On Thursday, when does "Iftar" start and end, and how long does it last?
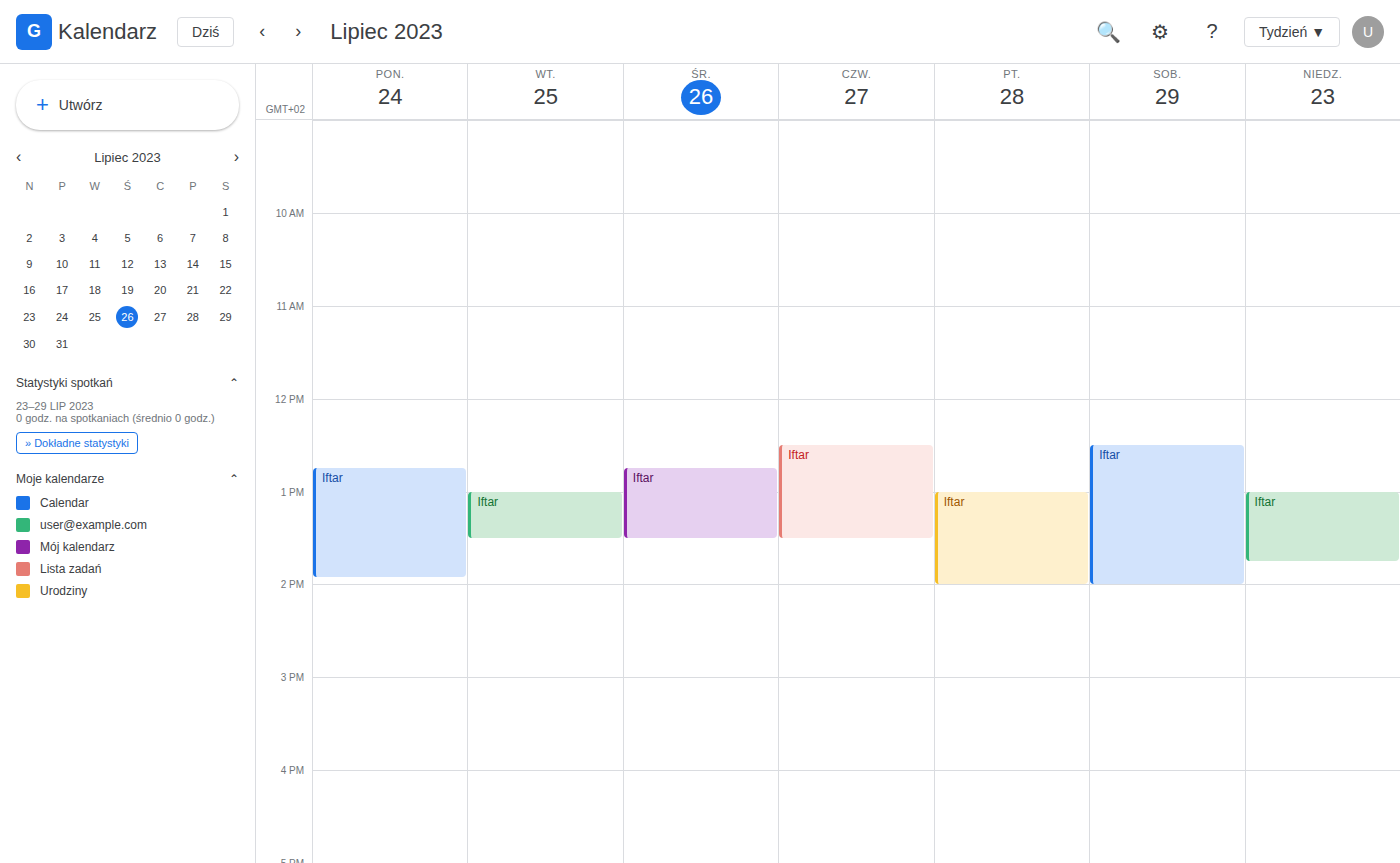
12:30 to 13:30, 1 hour